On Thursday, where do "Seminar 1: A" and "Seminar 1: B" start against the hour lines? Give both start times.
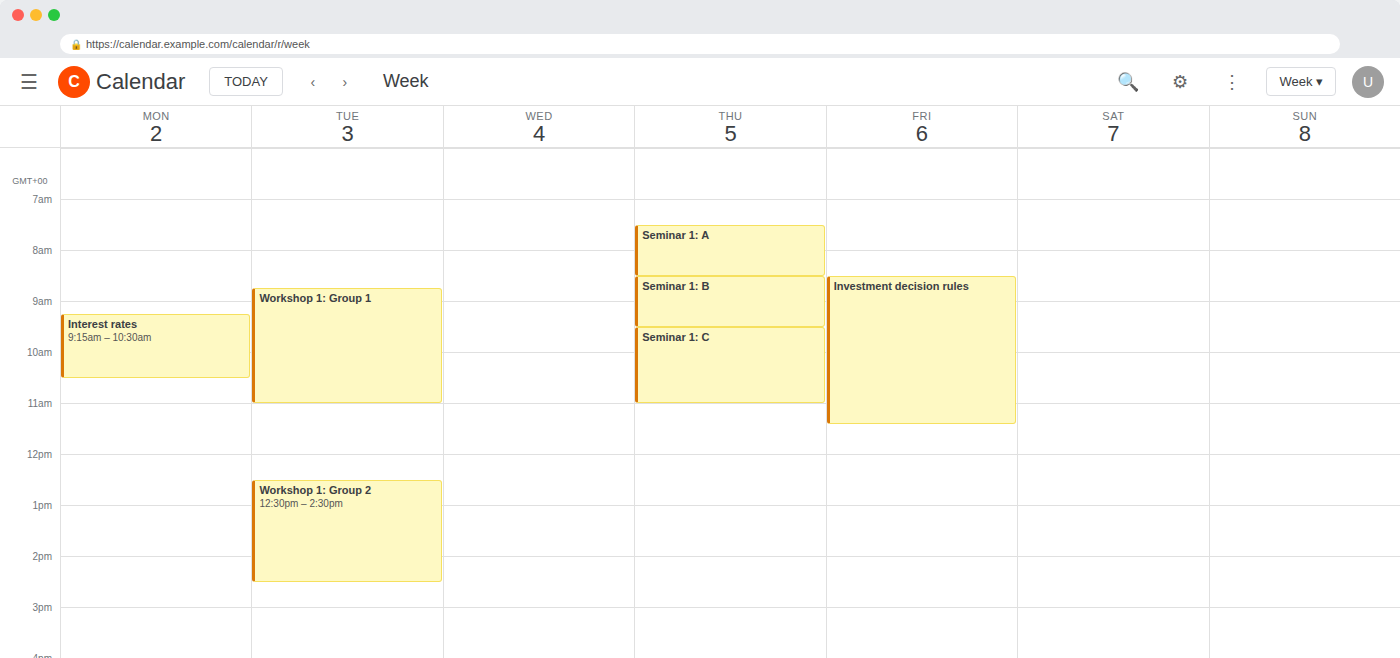
"Seminar 1: A": 7:30 AM, halfway between the 7 AM and 8 AM lines. "Seminar 1: B": 8:30 AM, halfway between the 8 AM and 9 AM lines.